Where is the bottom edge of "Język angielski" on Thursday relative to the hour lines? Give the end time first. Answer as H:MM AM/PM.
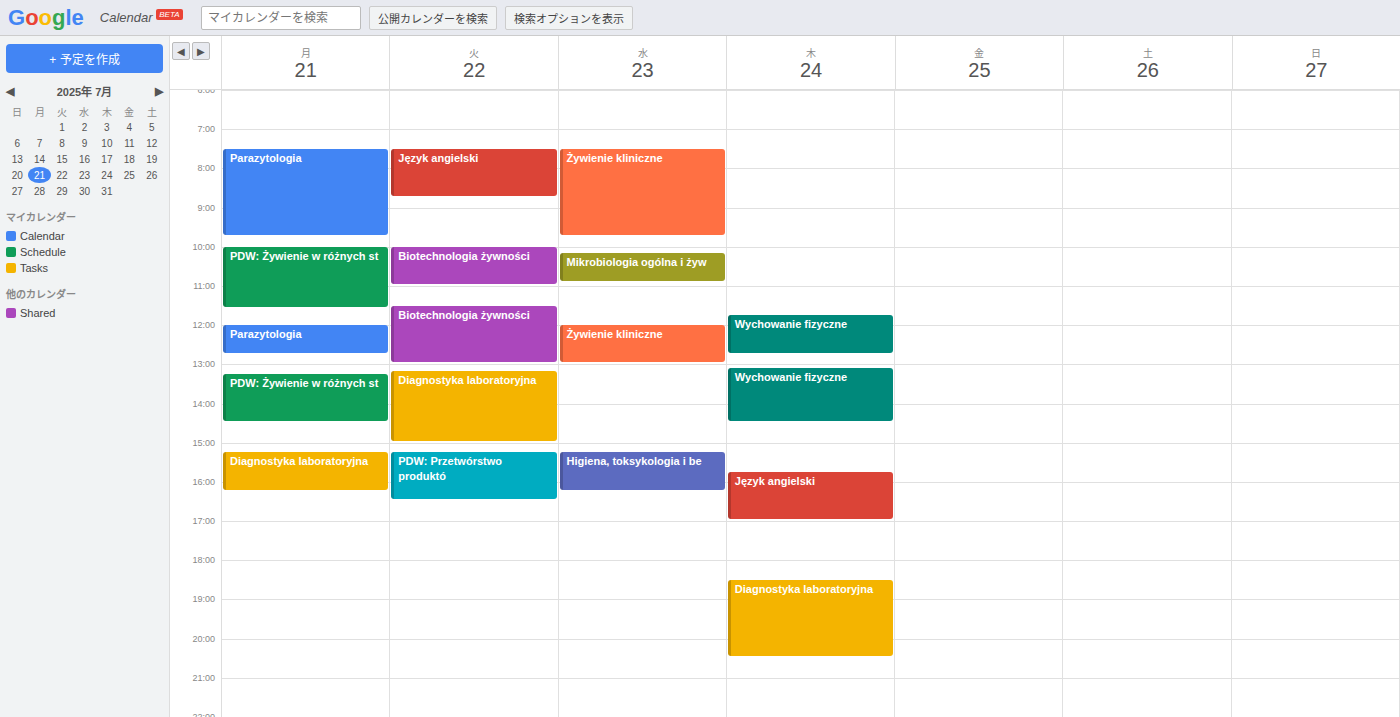
5:00 PM -- exactly on the 5 PM line.